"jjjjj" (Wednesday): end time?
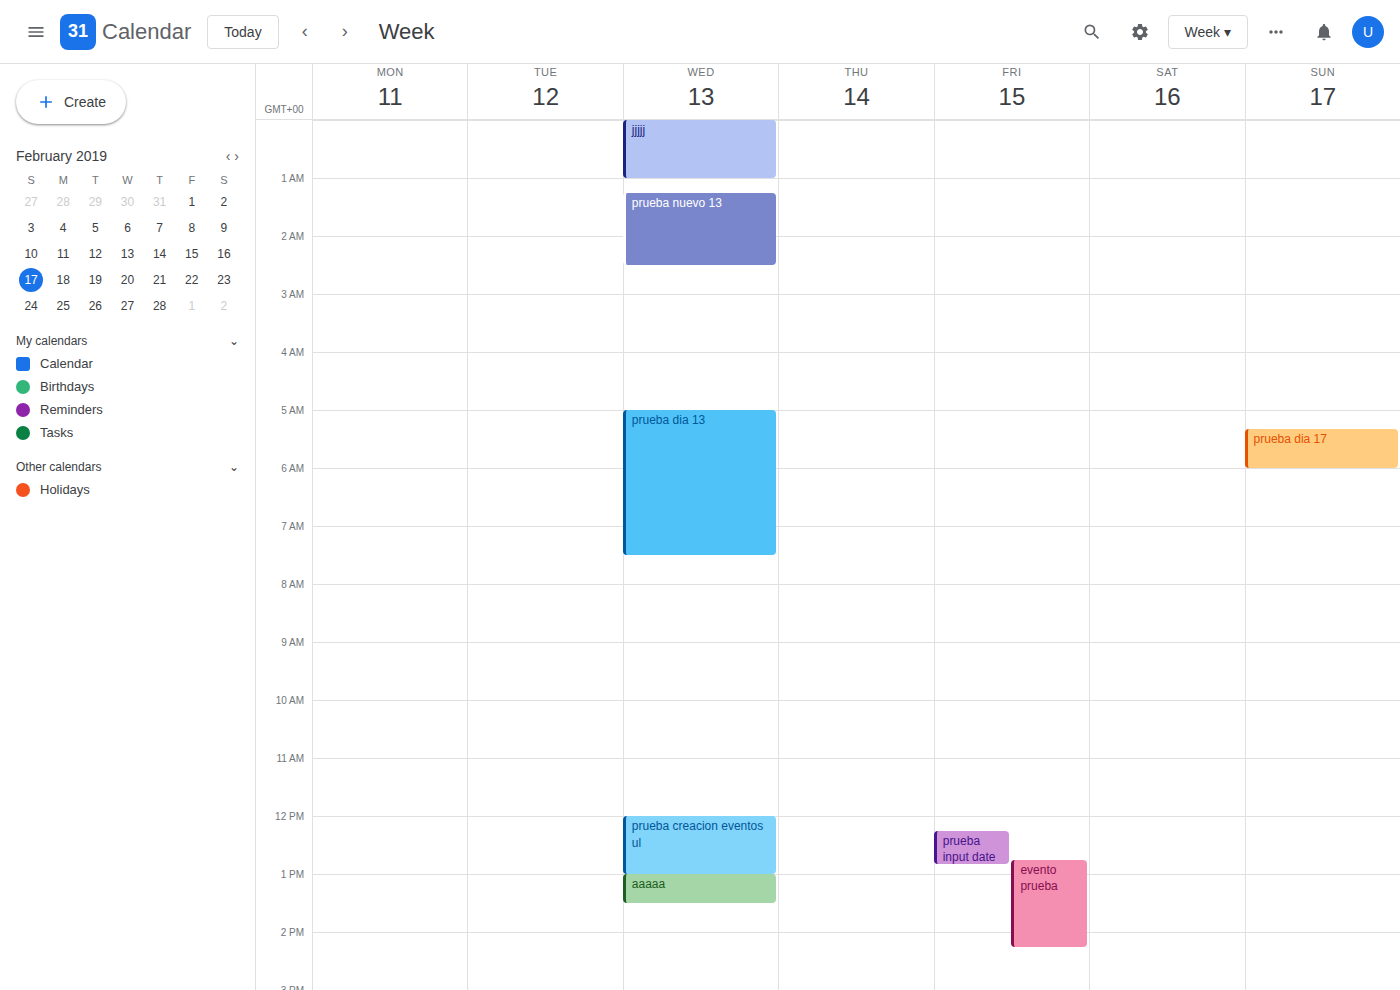
1:00 AM